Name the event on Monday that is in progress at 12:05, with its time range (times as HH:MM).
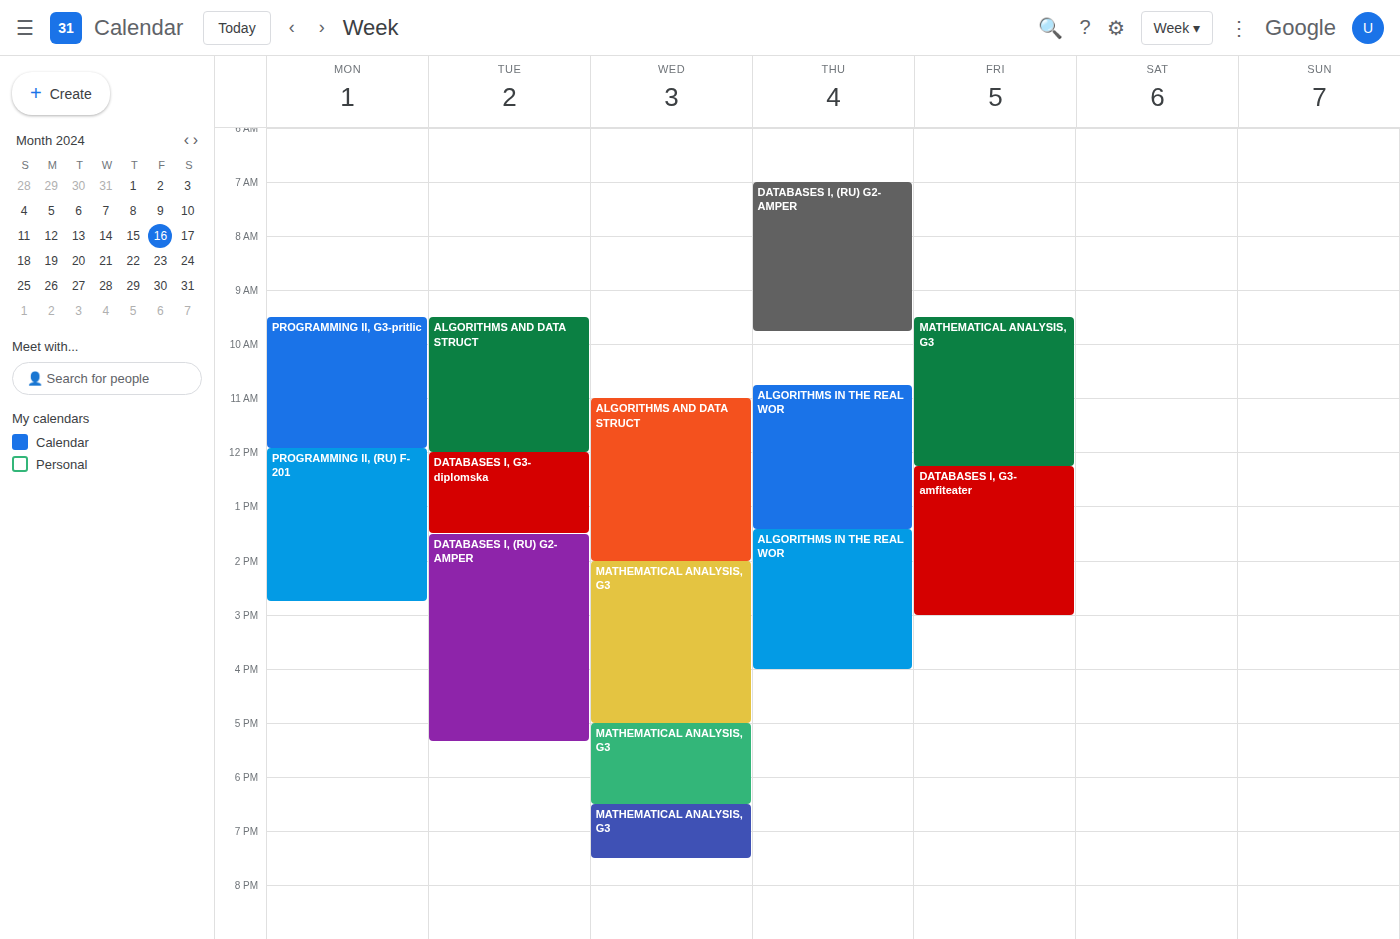
"PROGRAMMING II, (RU) F-201", 11:55 to 14:45